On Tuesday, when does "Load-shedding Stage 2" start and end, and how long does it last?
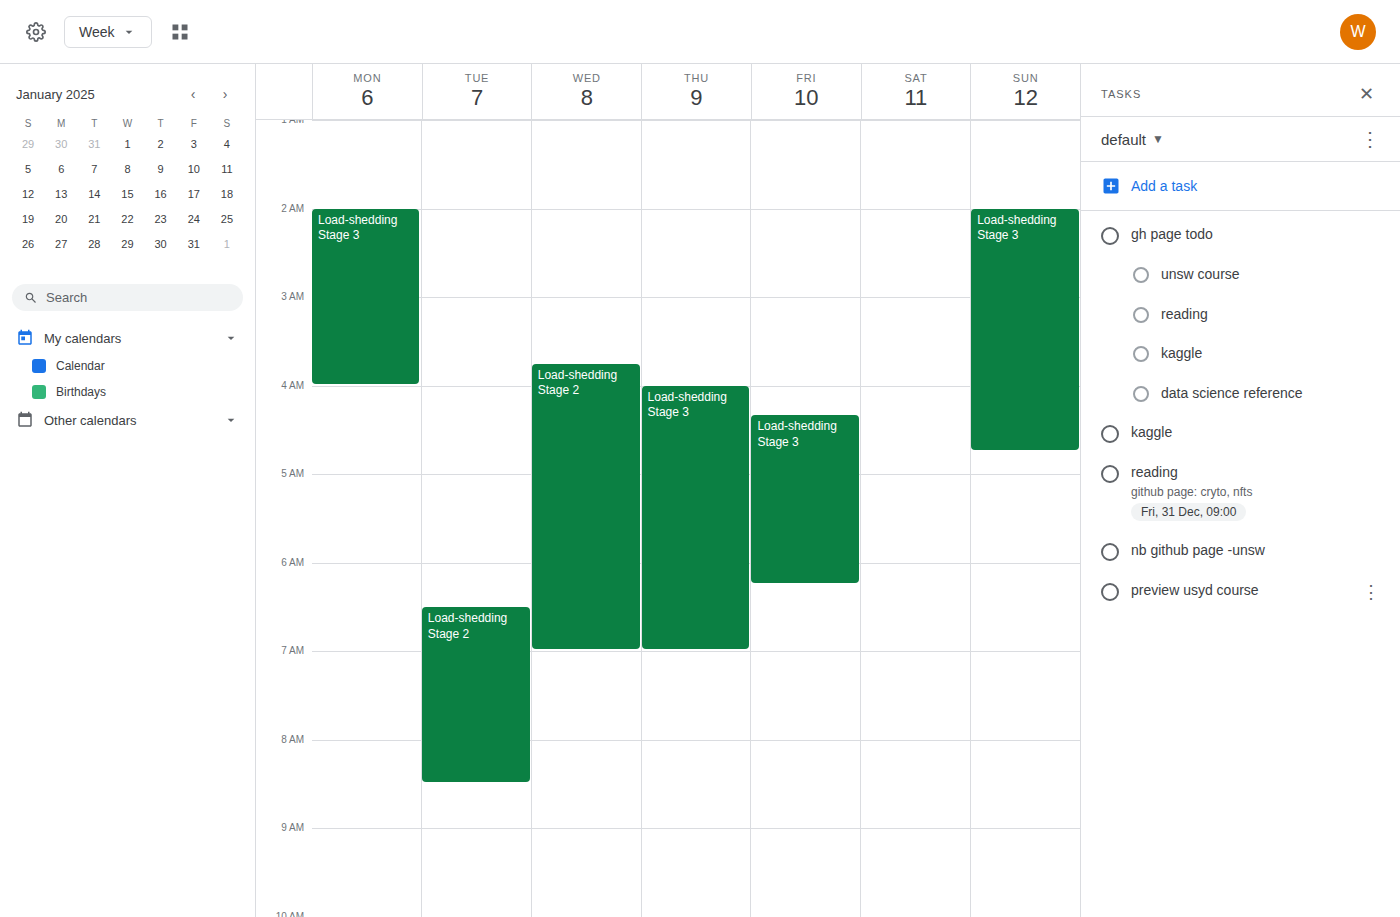
6:30 AM to 8:30 AM, 2 hours